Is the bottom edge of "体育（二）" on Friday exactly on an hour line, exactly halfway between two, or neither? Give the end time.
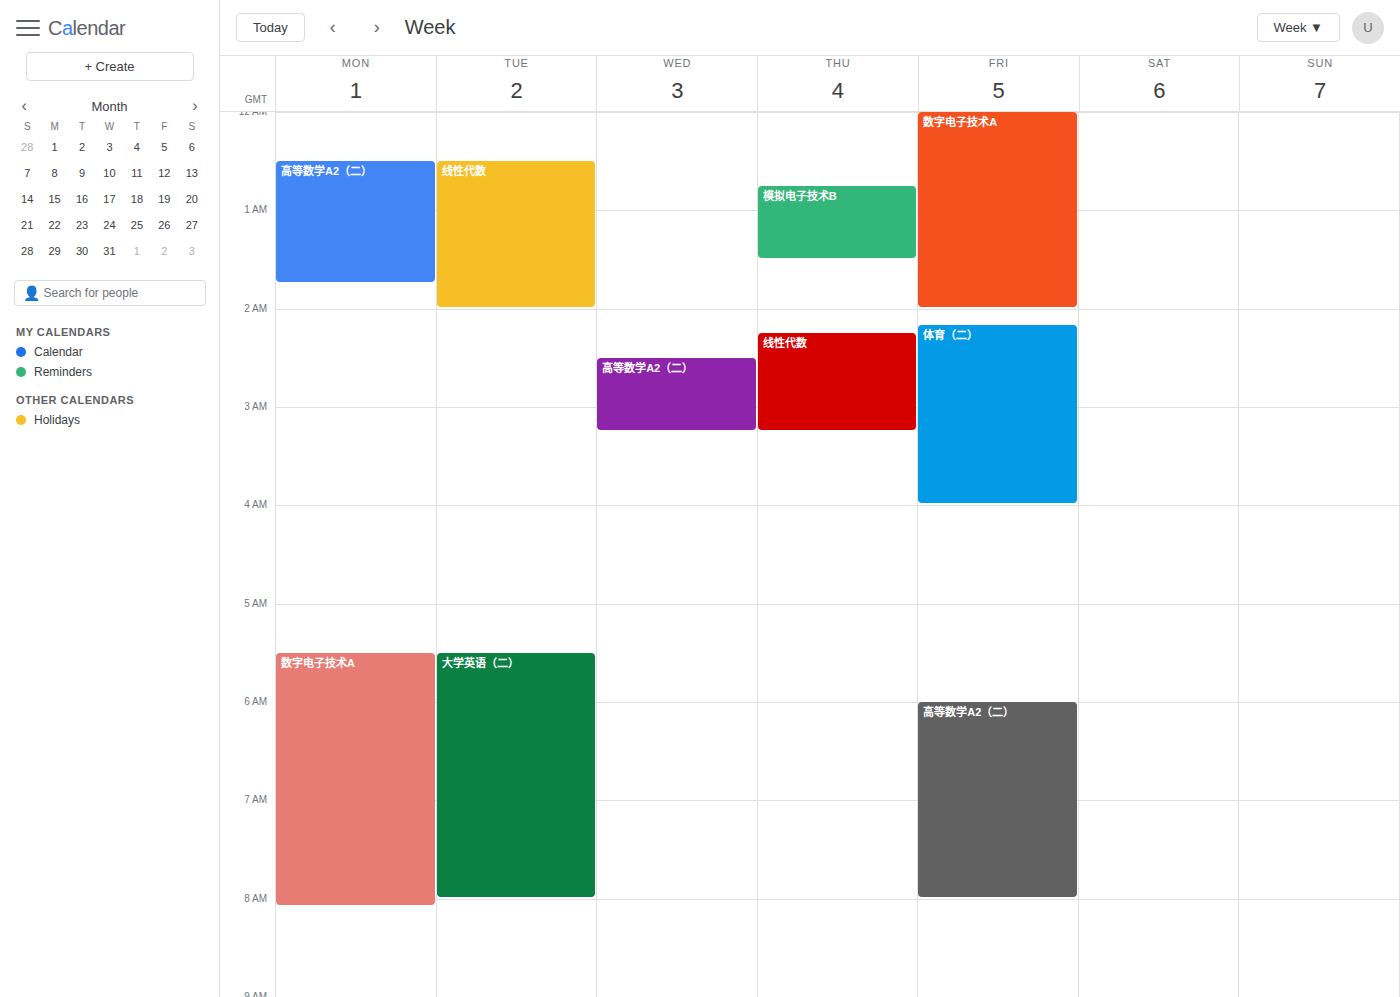
4:00 AM -- exactly on the 4 AM line.